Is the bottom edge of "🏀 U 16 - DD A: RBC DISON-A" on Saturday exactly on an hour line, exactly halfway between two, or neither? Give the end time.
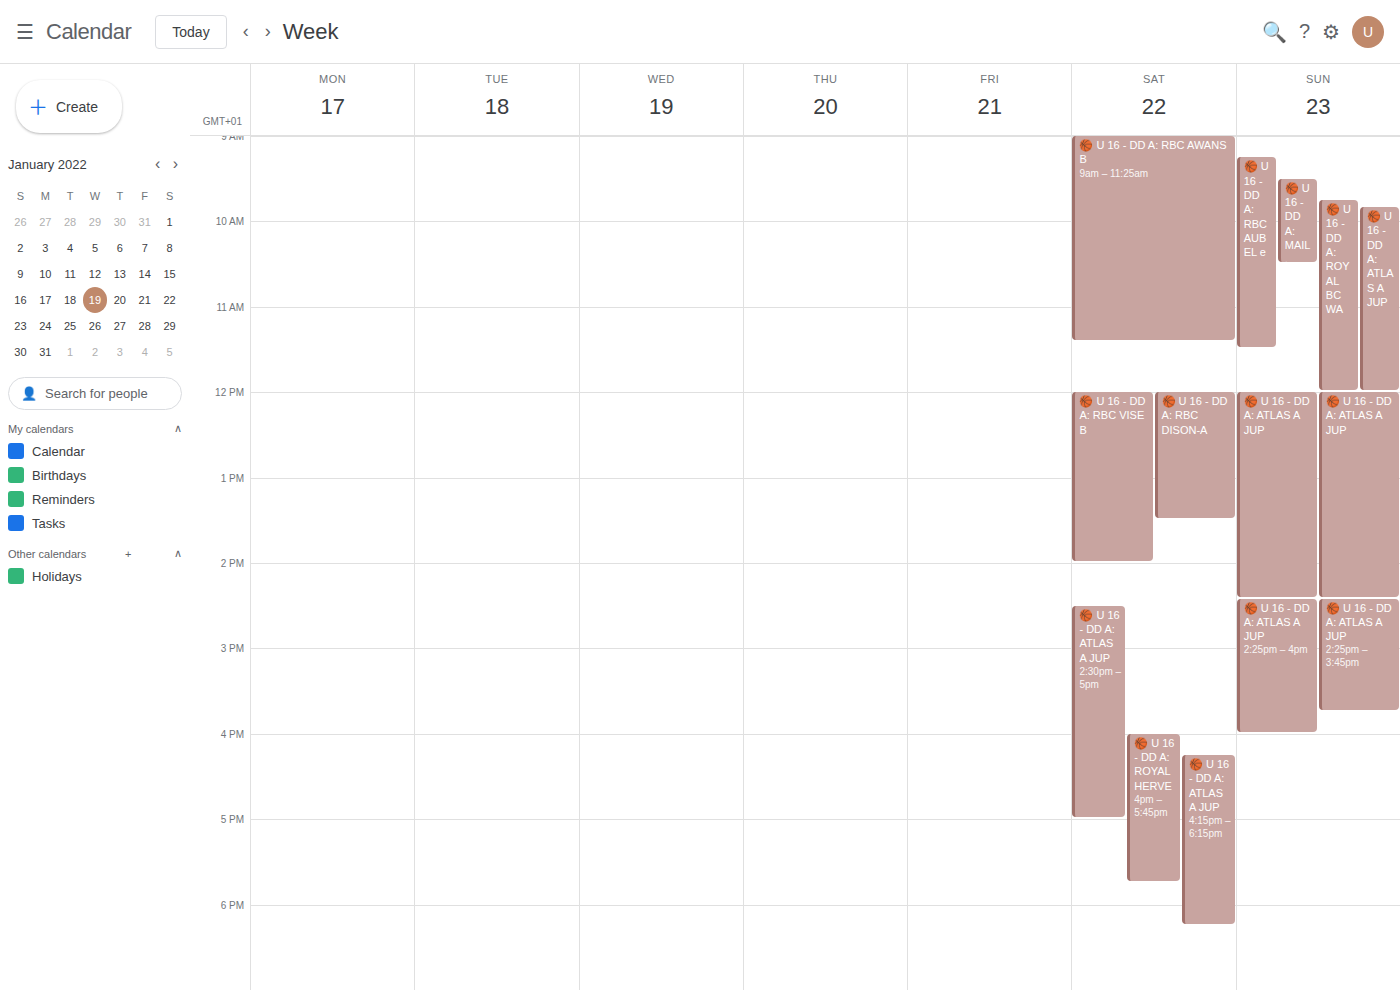
1:30 PM -- halfway between the 1 PM and 2 PM lines.